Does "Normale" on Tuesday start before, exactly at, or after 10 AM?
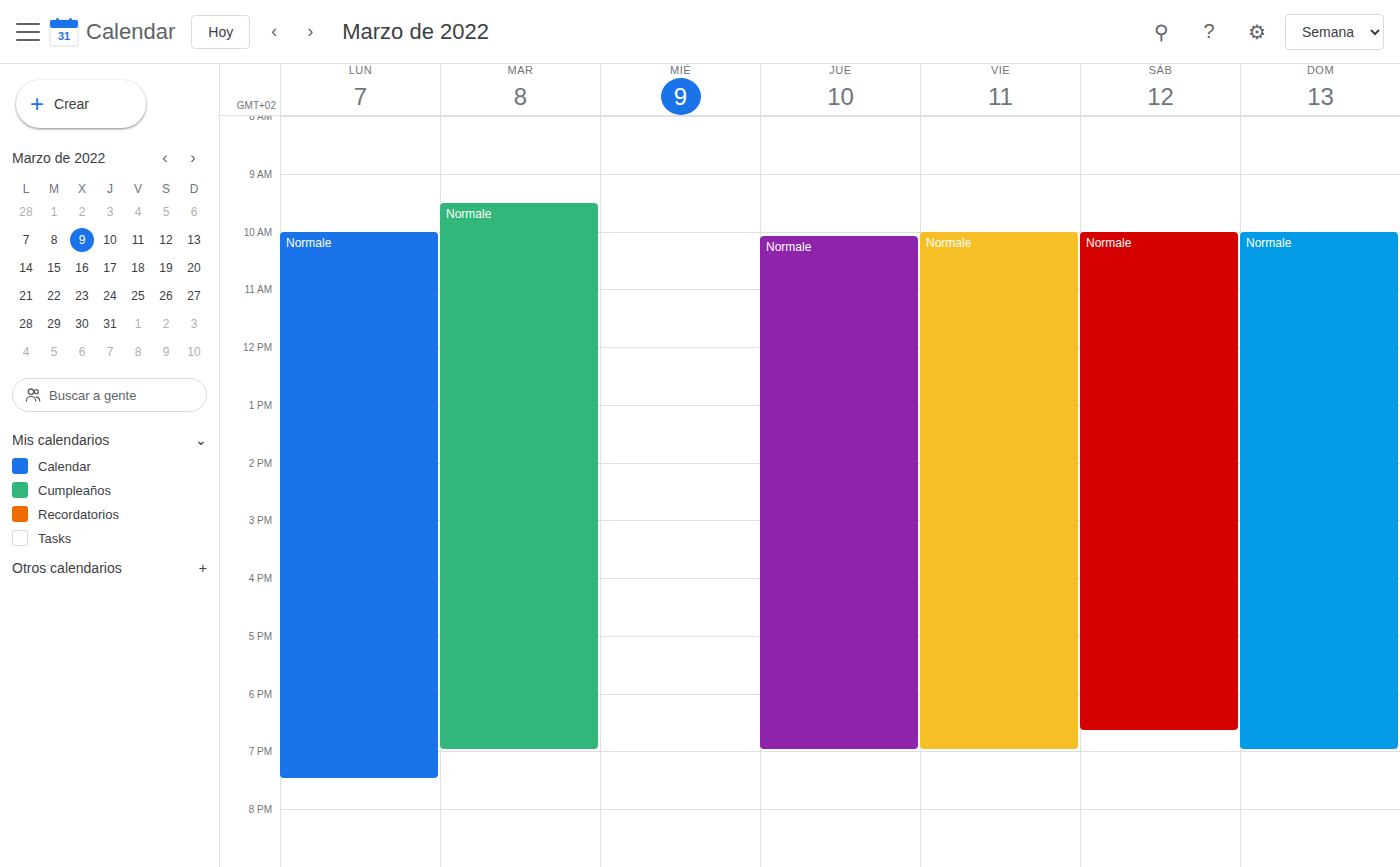
9:30 AM -- before 10 AM, 30 minutes above the 10 AM line.